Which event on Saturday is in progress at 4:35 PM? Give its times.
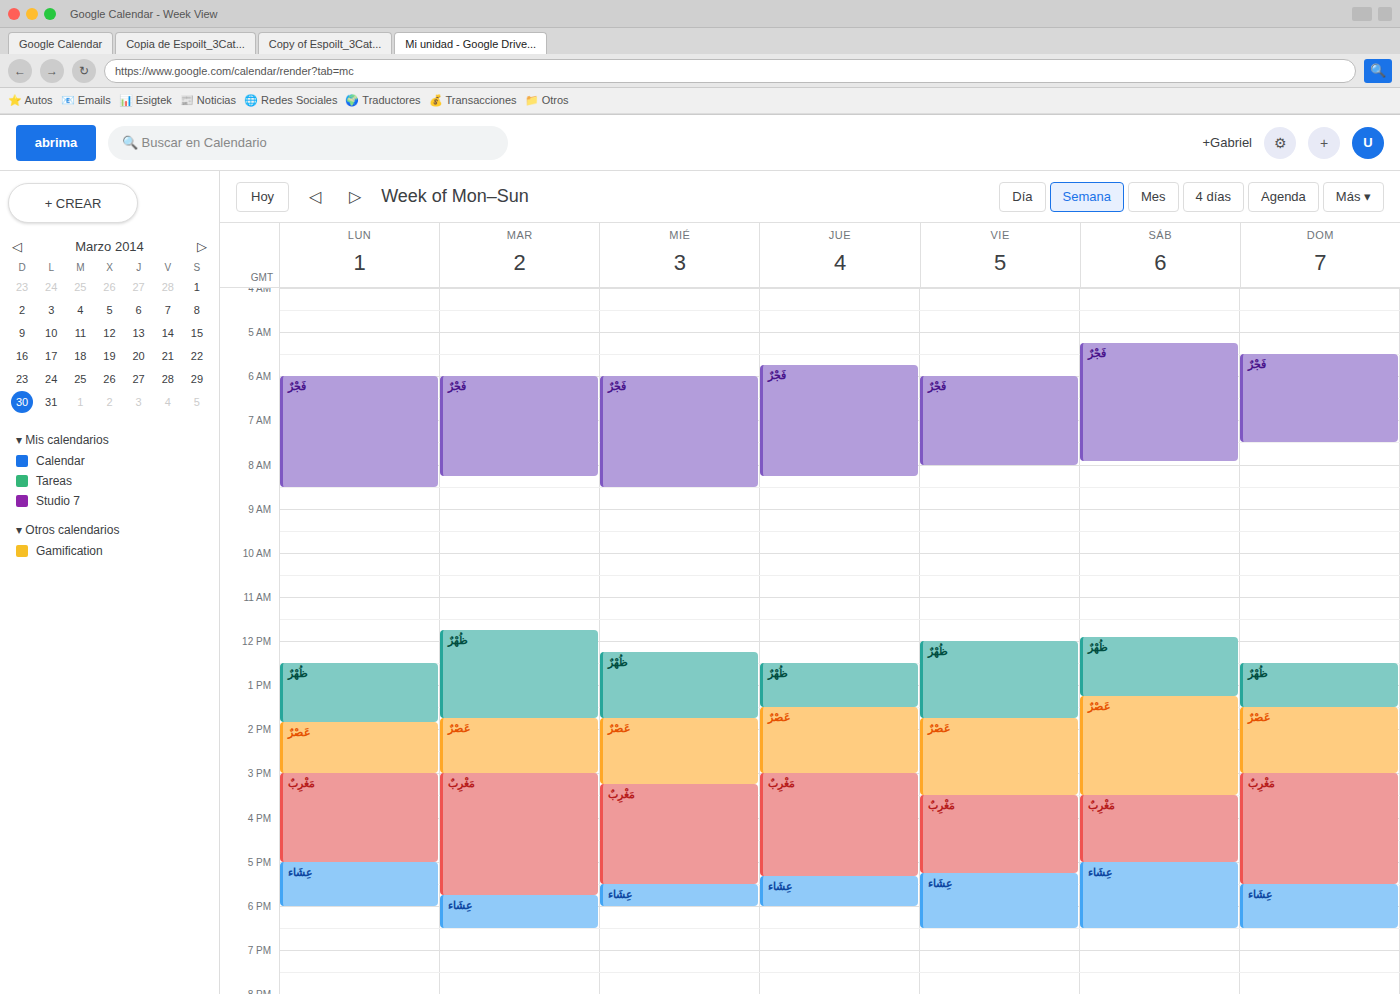
"مَغْرِبٌ", 3:30 PM to 5:00 PM